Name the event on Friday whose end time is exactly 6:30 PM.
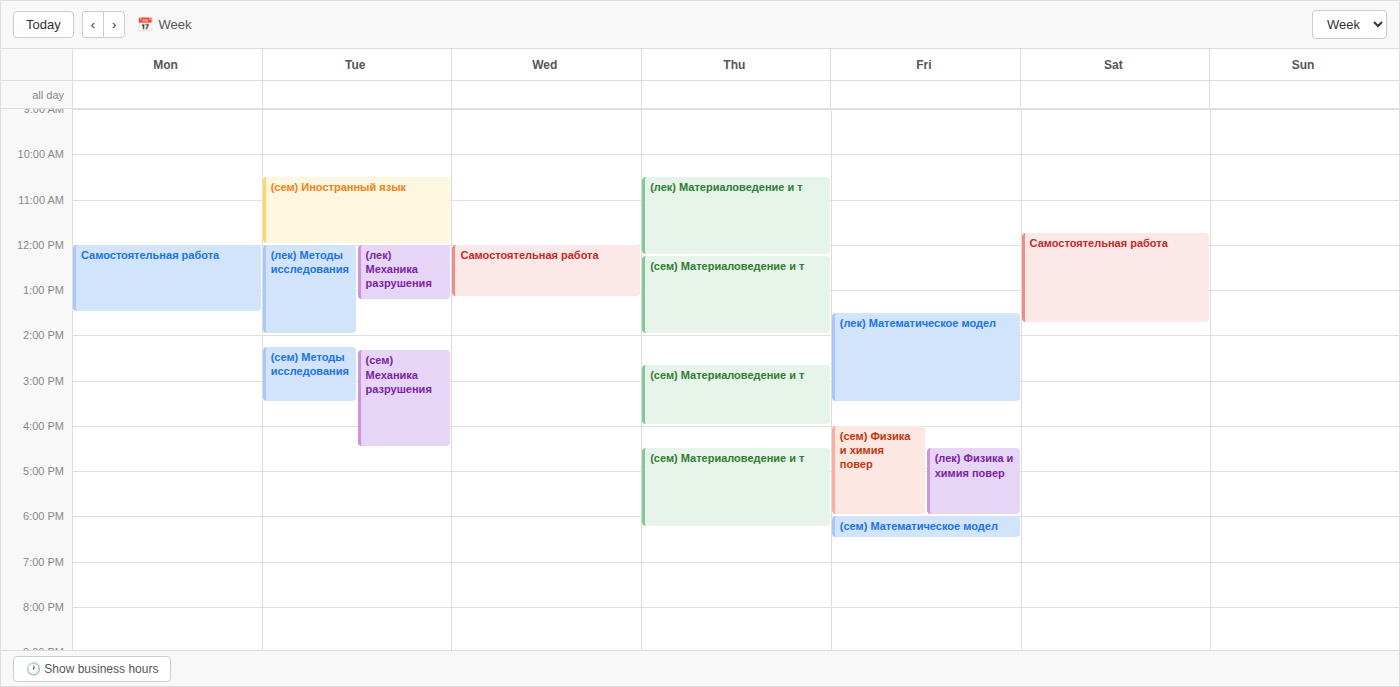
"(сем) Математическое модел"